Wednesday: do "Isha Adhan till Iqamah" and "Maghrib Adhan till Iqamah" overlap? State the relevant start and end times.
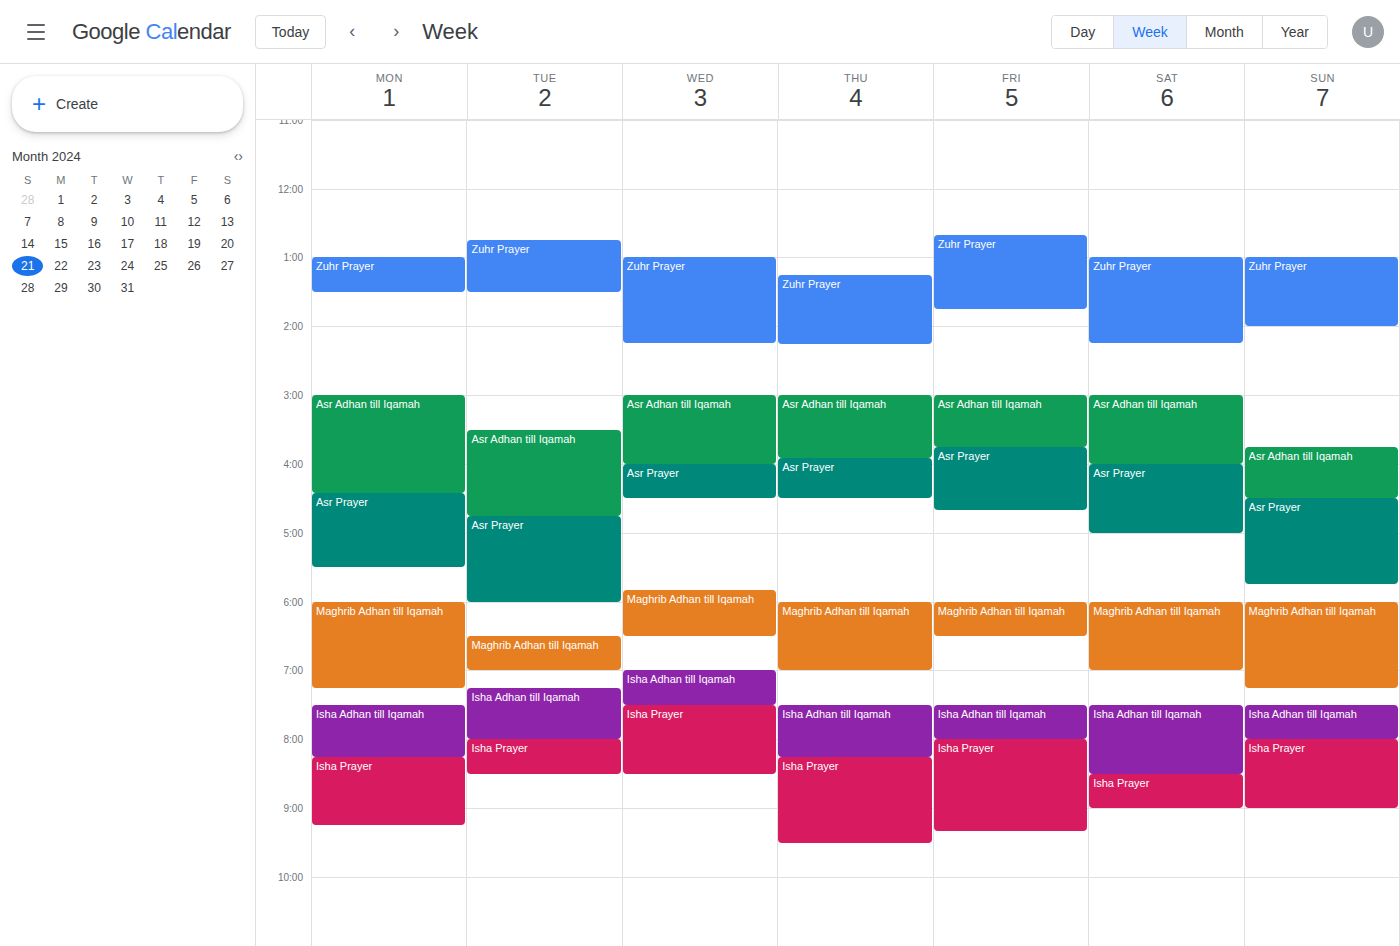
"Maghrib Adhan till Iqamah" ends at 6:30 PM and "Isha Adhan till Iqamah" starts at 7:00 PM -- no overlap.